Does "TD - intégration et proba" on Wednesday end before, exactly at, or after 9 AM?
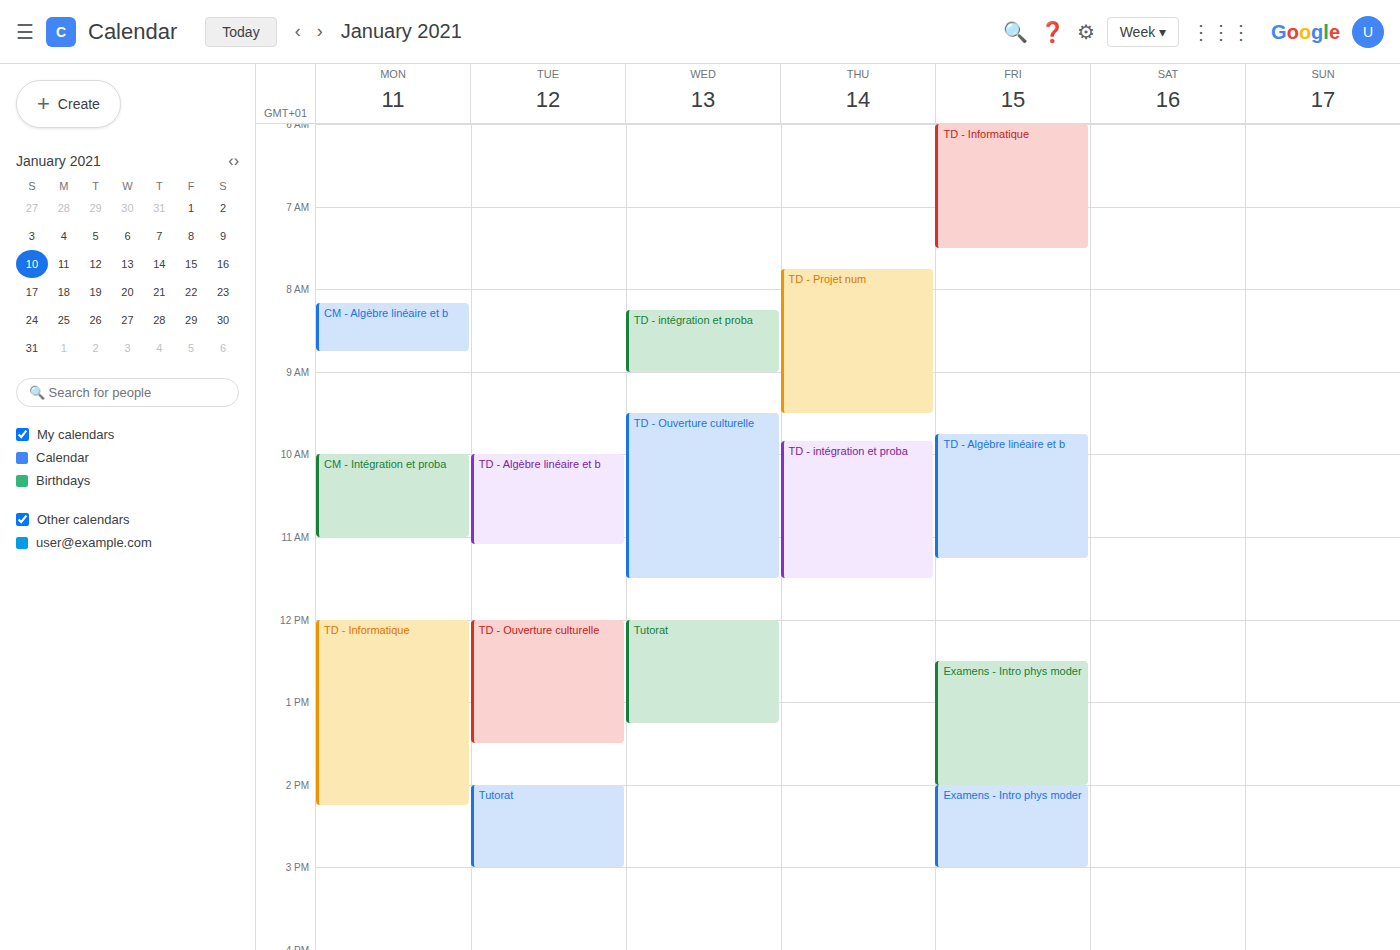
9:00 AM -- exactly at 9 AM, on the 9 AM line.